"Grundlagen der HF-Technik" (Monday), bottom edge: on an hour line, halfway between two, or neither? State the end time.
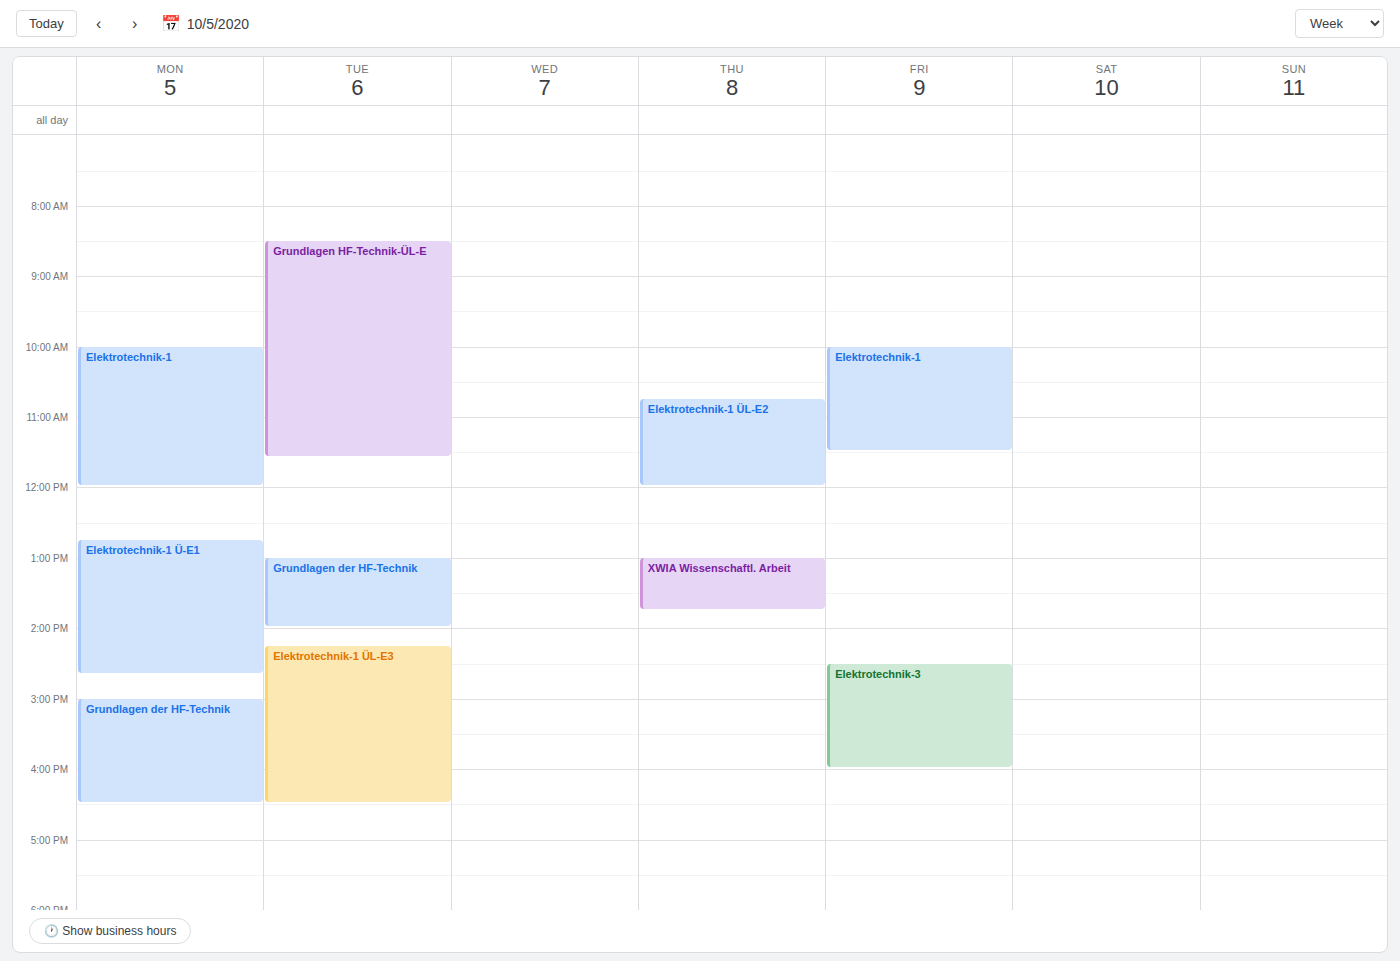
4:30 PM -- halfway between the 4 PM and 5 PM lines.